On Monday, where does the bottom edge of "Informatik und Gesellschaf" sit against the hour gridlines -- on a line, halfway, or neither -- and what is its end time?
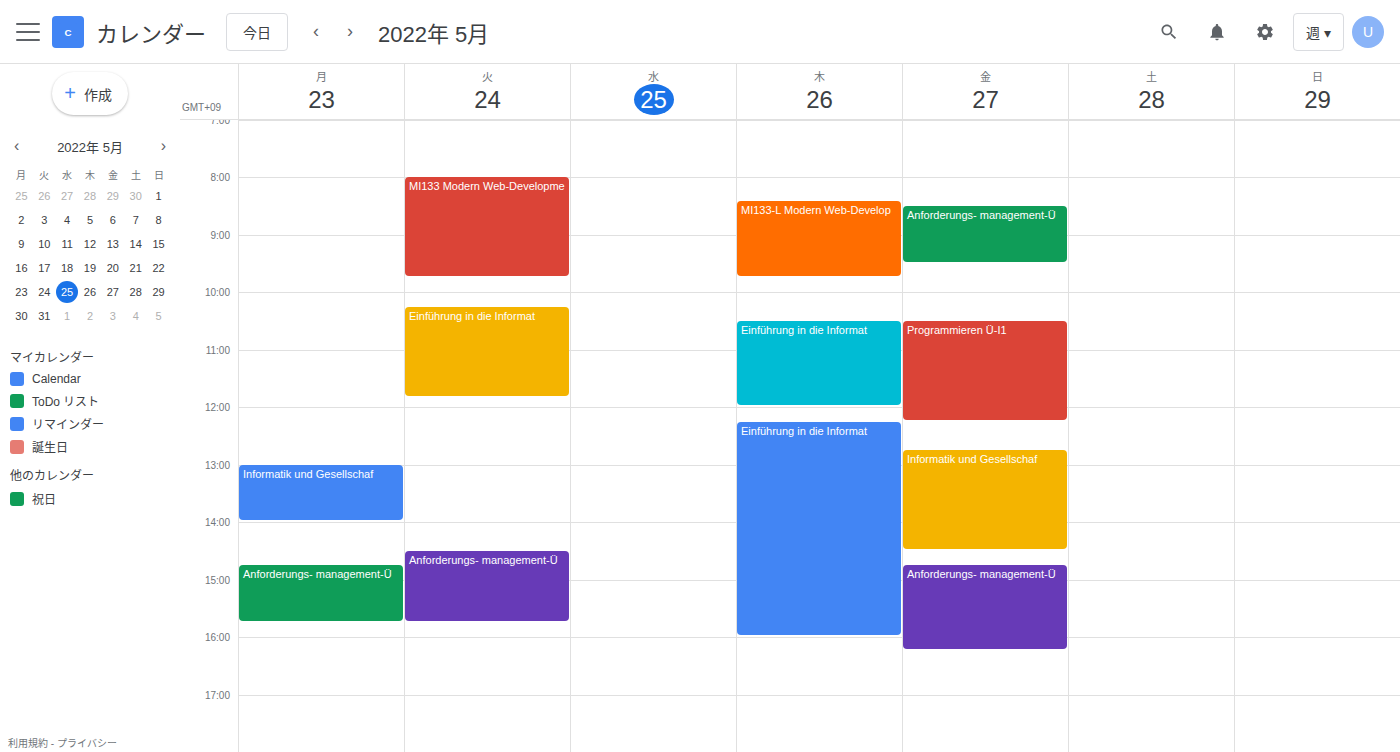
2:00 PM -- exactly on the 2 PM line.